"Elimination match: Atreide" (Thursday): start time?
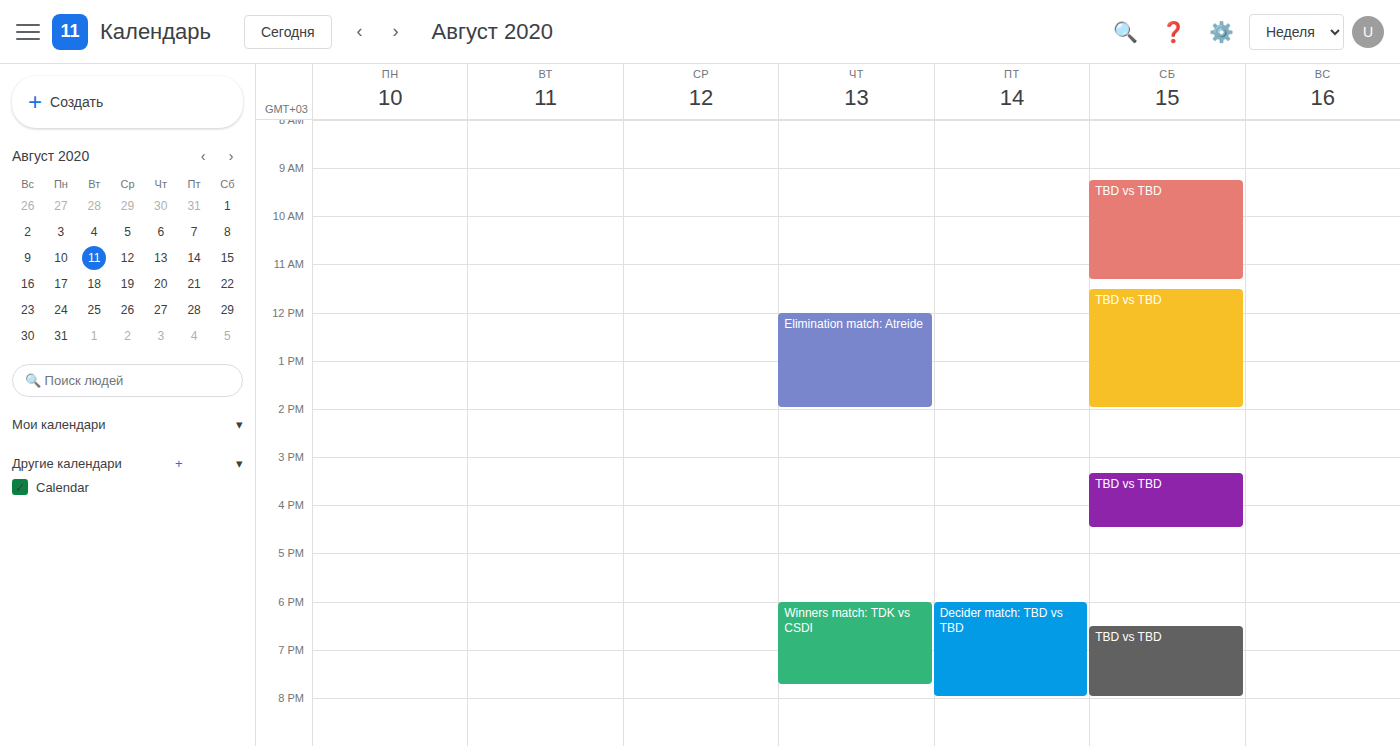
12:00 PM